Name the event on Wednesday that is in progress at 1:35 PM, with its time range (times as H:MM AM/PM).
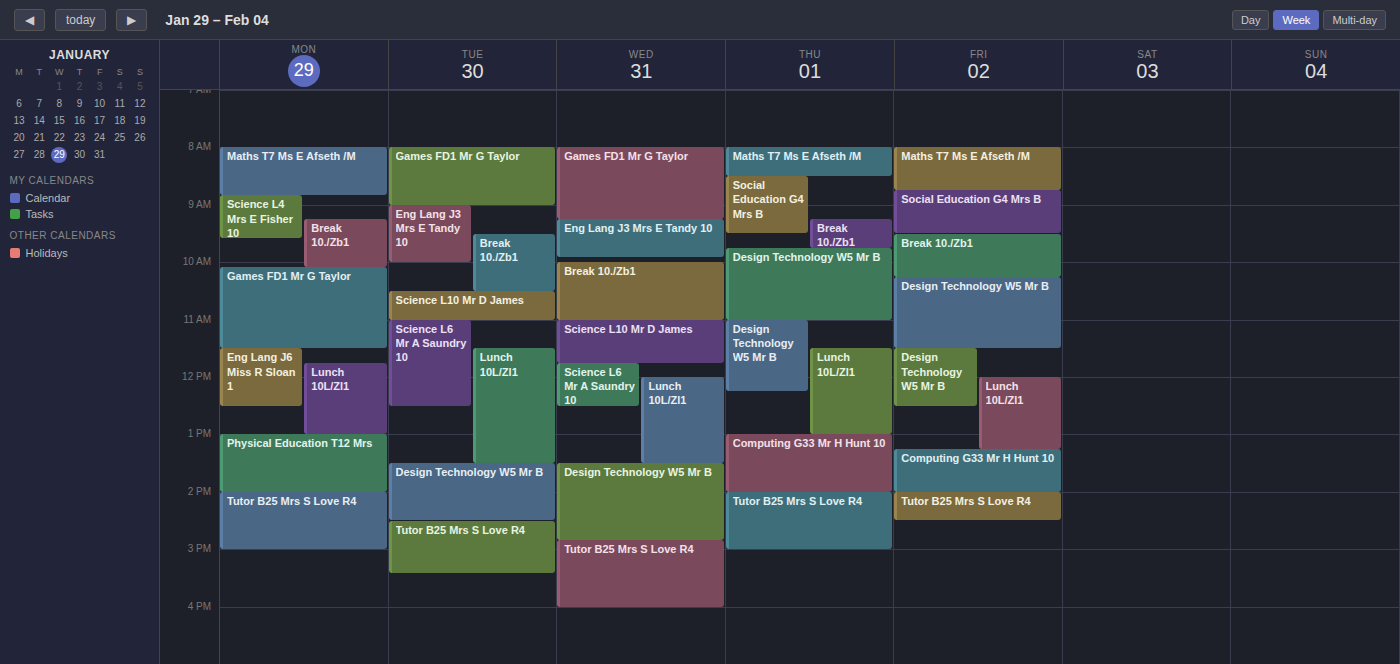
"Design Technology W5 Mr B", 1:30 PM to 2:50 PM